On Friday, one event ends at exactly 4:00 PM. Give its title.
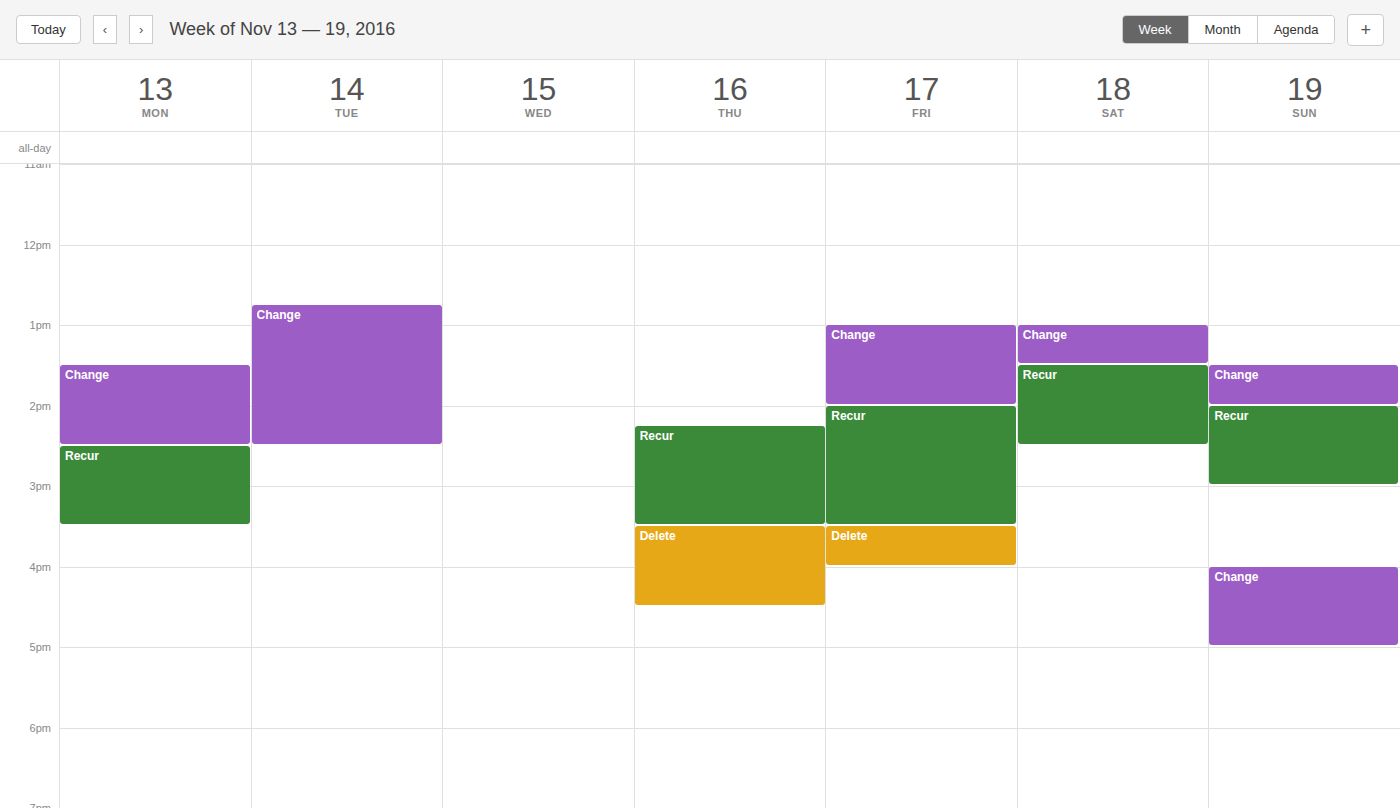
"Delete"